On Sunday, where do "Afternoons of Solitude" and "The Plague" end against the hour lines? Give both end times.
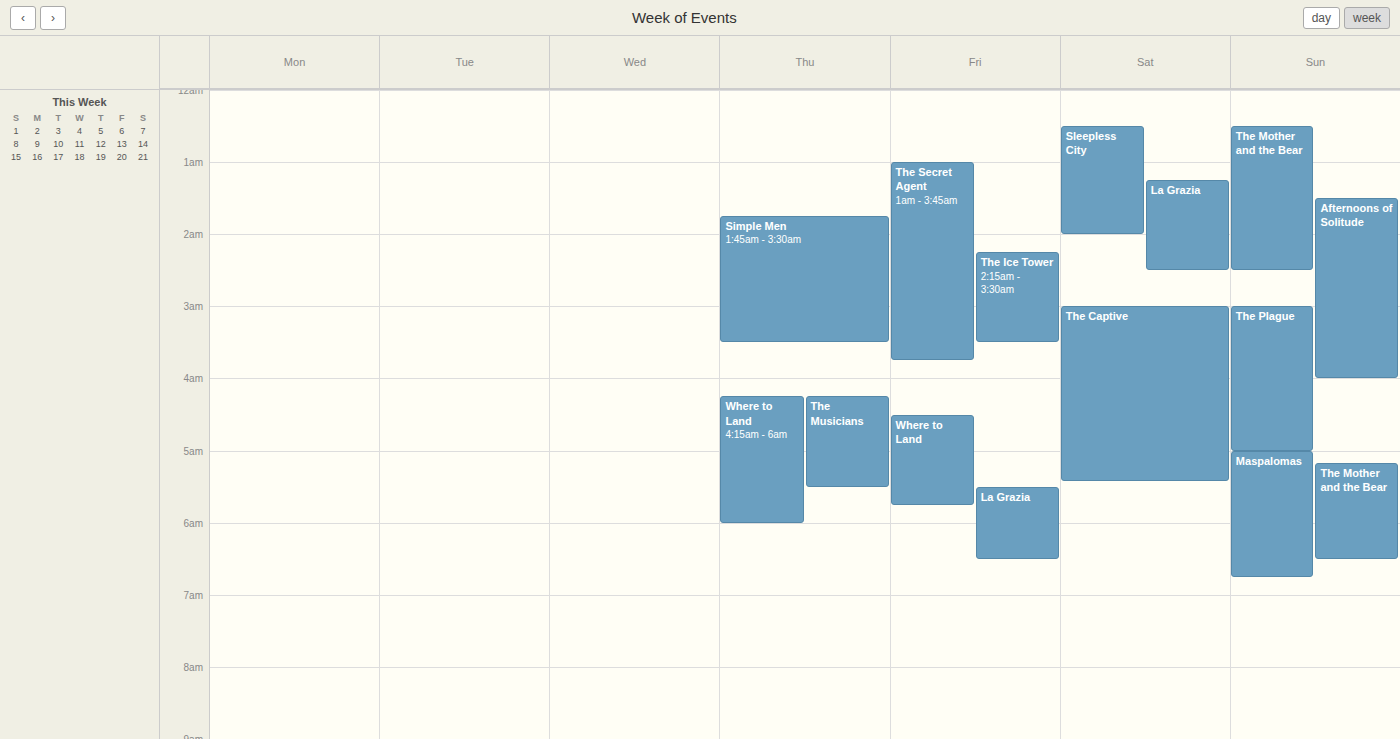
"Afternoons of Solitude": 4:00 AM, exactly on the 4 AM line. "The Plague": 5:00 AM, exactly on the 5 AM line.